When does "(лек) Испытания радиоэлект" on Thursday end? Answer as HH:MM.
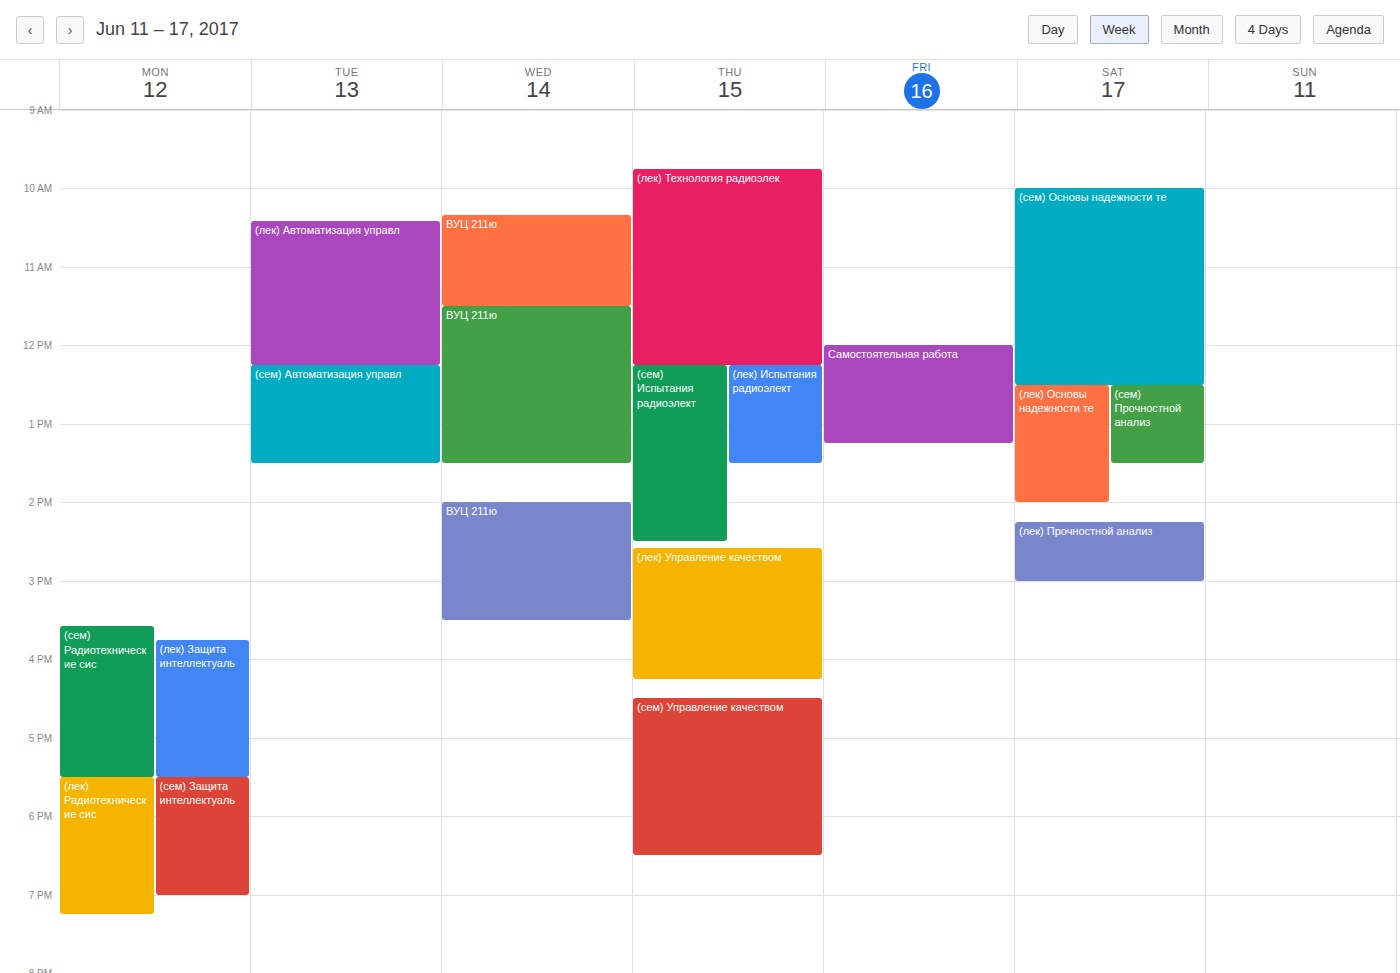
13:30